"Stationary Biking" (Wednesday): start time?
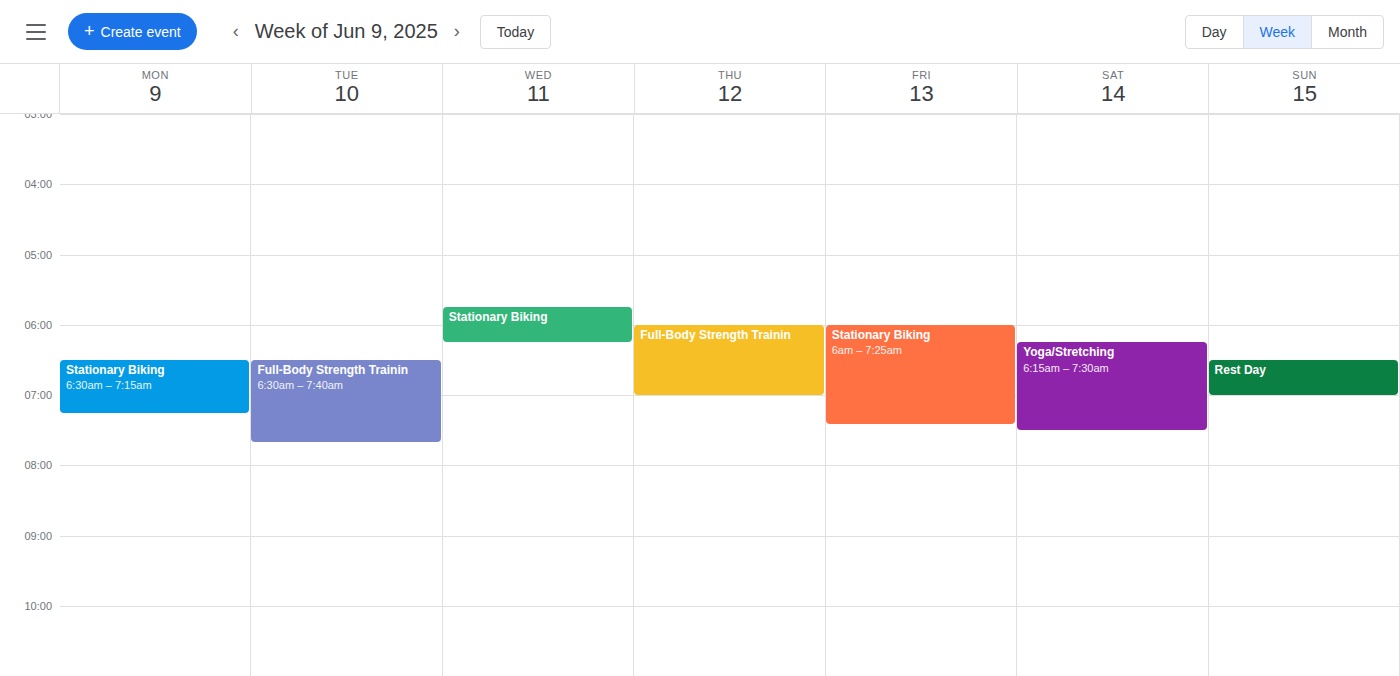
5:45 AM